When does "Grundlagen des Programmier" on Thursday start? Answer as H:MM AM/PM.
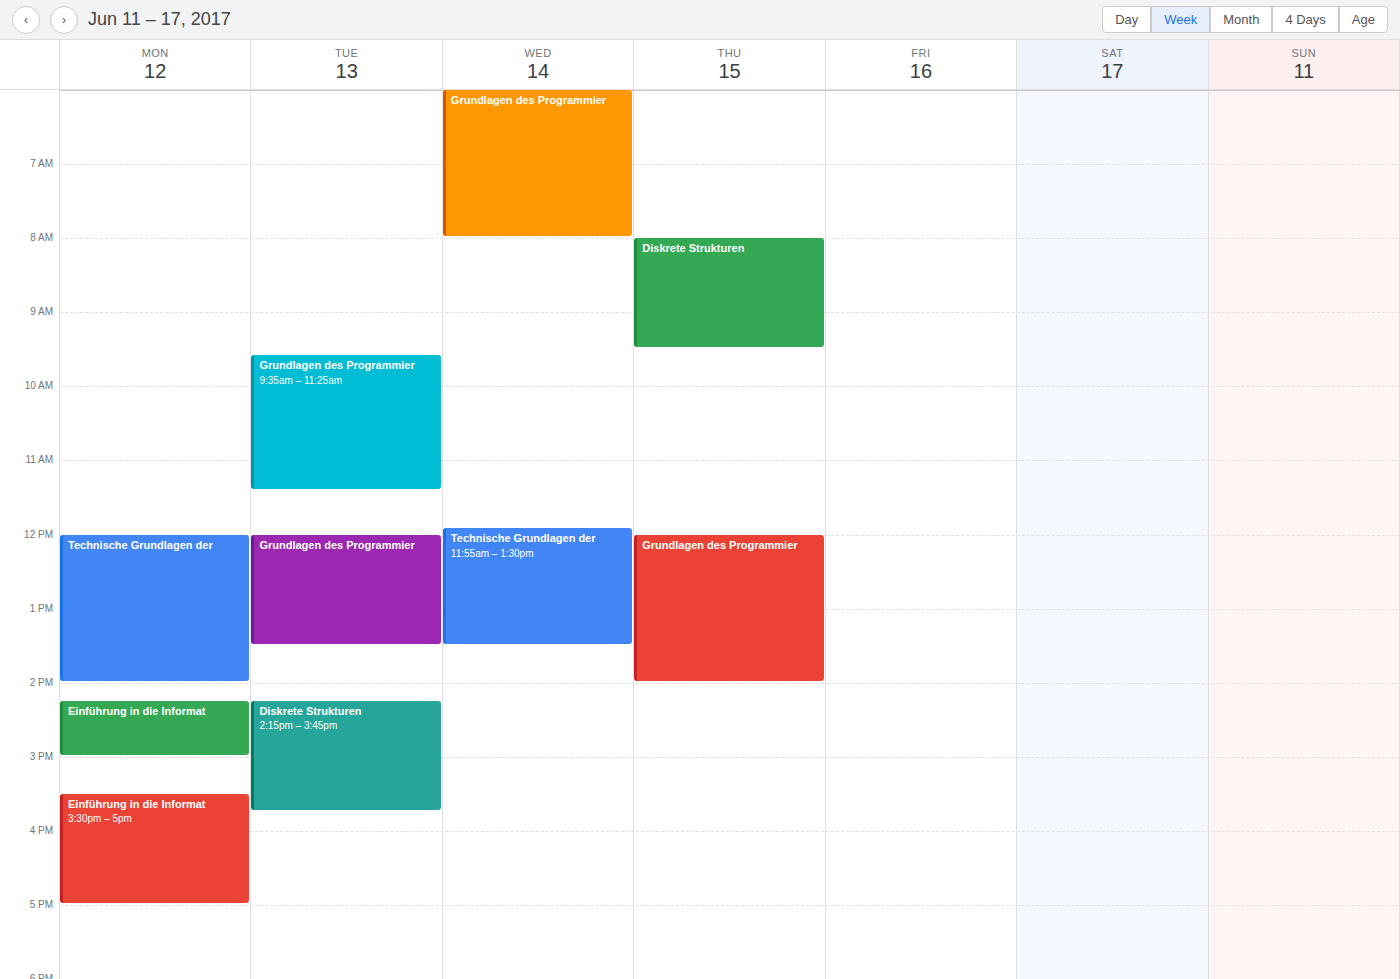
12:00 PM